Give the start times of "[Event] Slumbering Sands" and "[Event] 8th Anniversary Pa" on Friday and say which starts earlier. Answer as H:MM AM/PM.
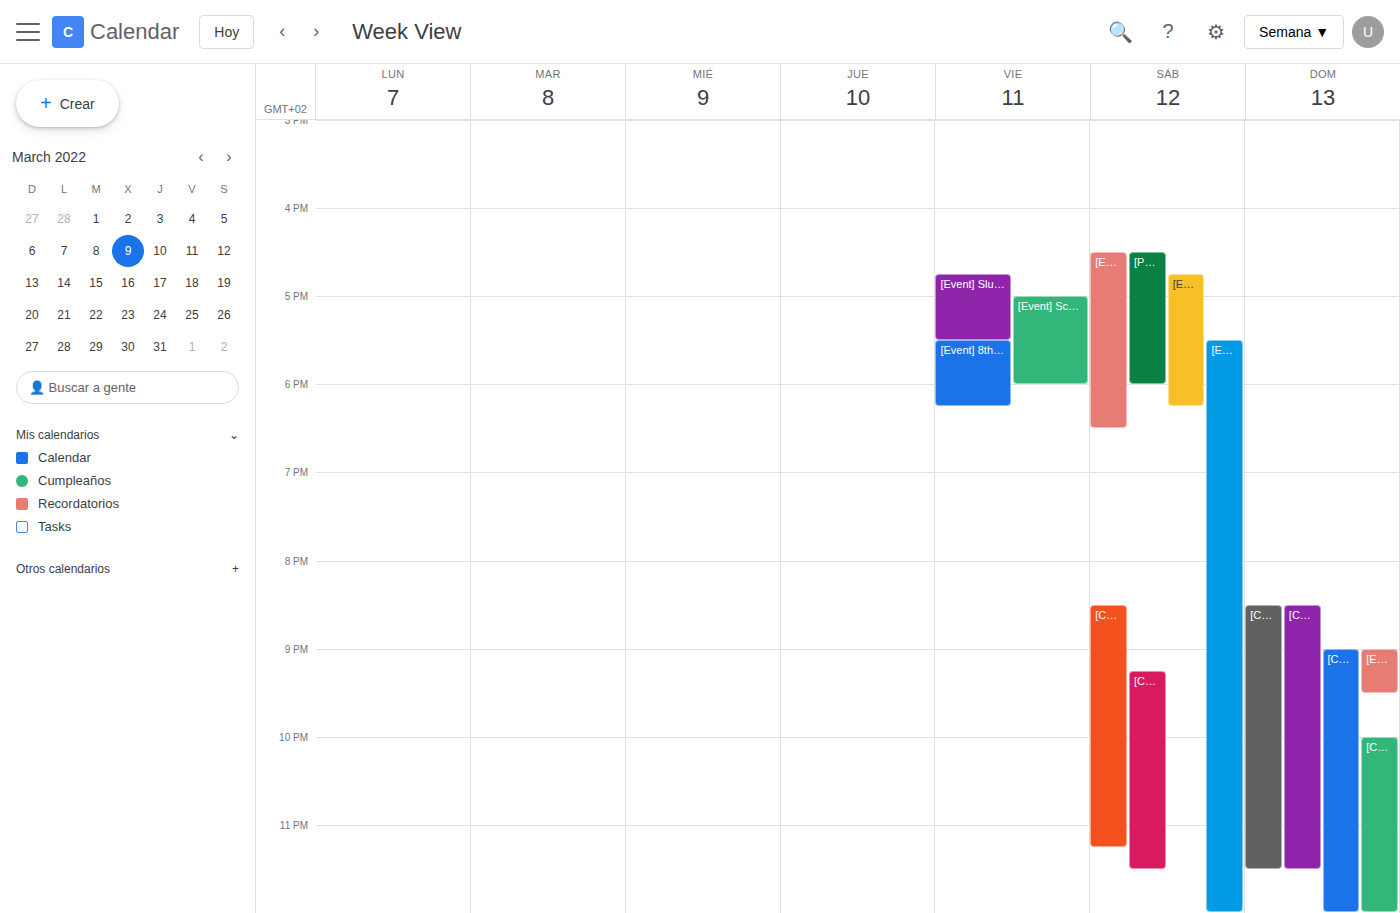
"[Event] Slumbering Sands" 4:45 PM; "[Event] 8th Anniversary Pa" 5:30 PM.